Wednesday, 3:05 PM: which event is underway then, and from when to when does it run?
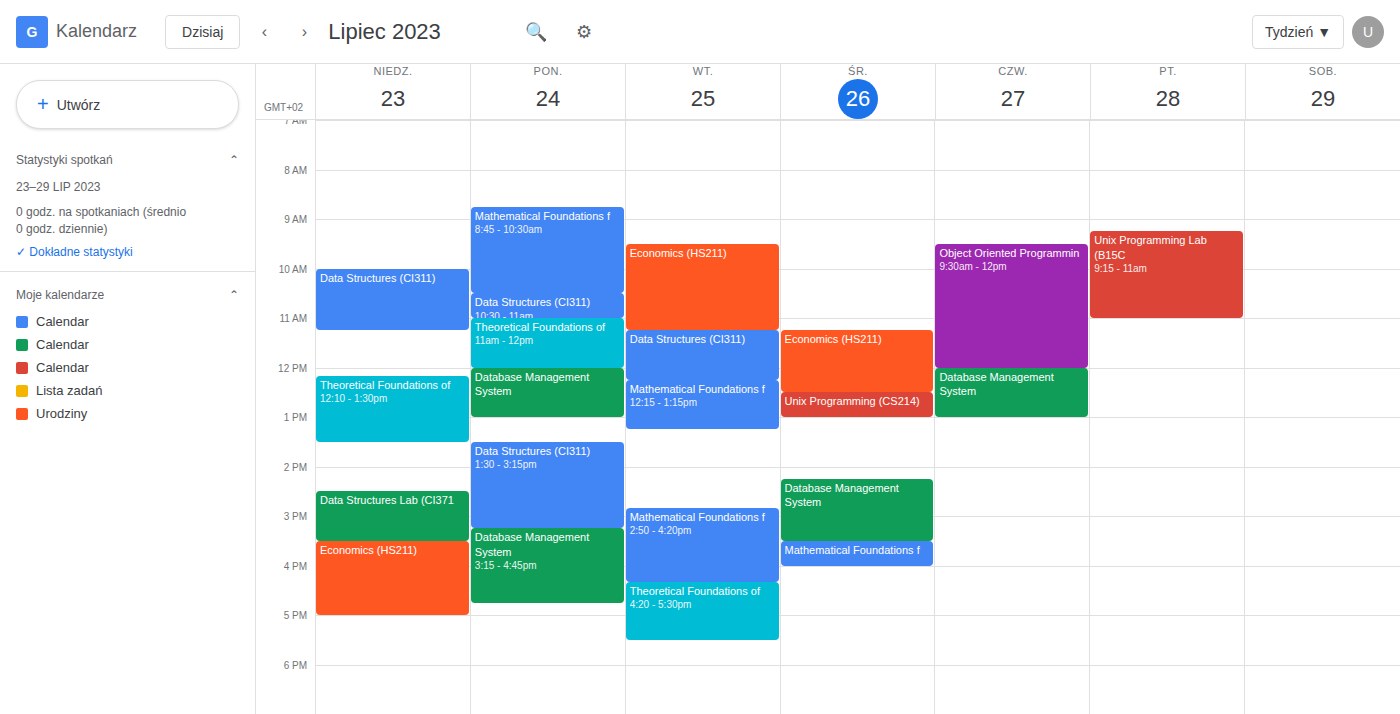
"Database Management System", 2:15 PM to 3:30 PM